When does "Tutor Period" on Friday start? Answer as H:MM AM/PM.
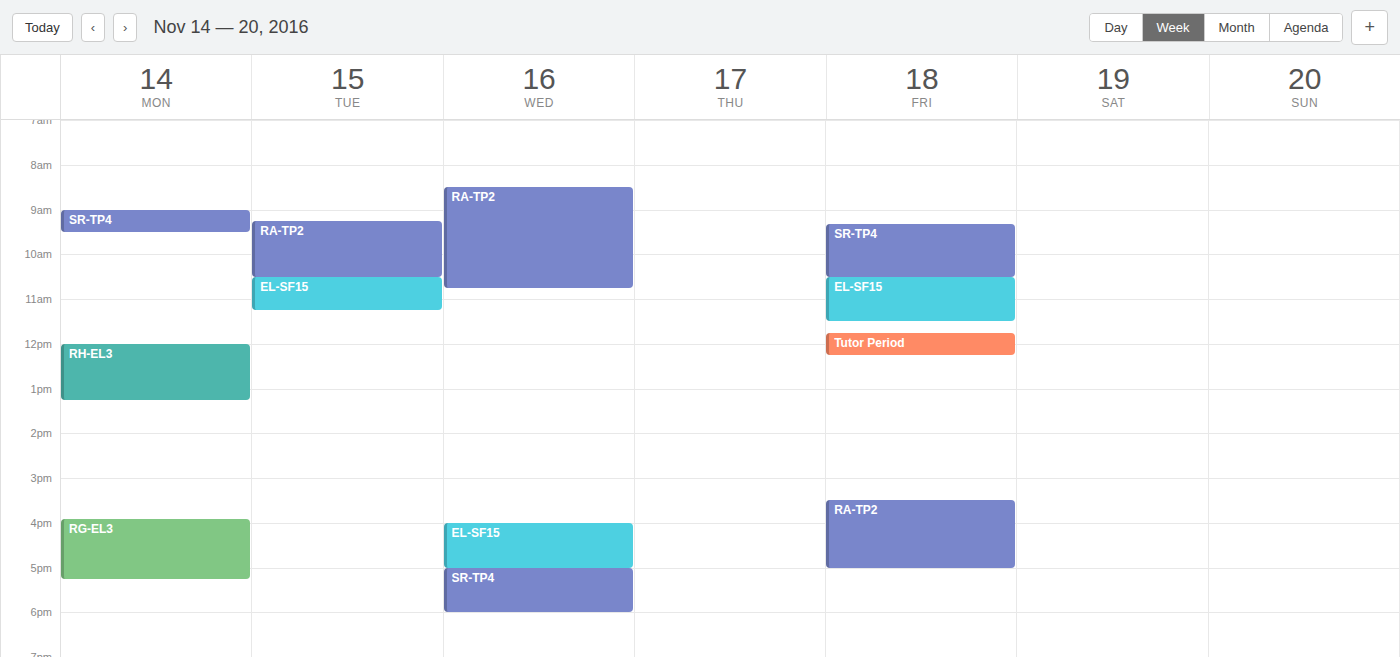
11:45 AM